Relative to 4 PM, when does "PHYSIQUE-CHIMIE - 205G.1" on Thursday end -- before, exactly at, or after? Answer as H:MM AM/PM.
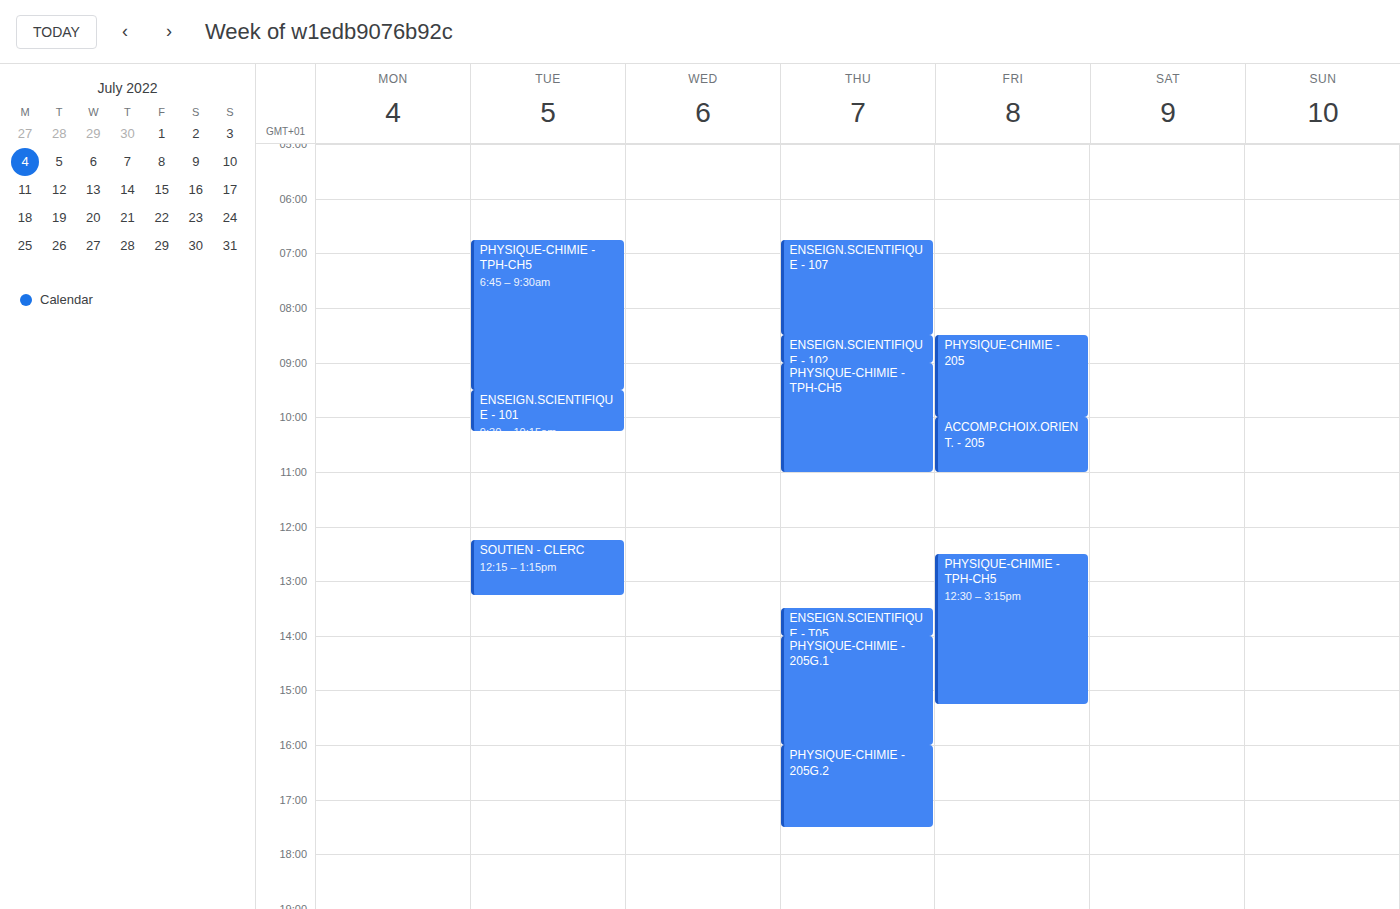
4:00 PM -- exactly at 4 PM, on the 4 PM line.